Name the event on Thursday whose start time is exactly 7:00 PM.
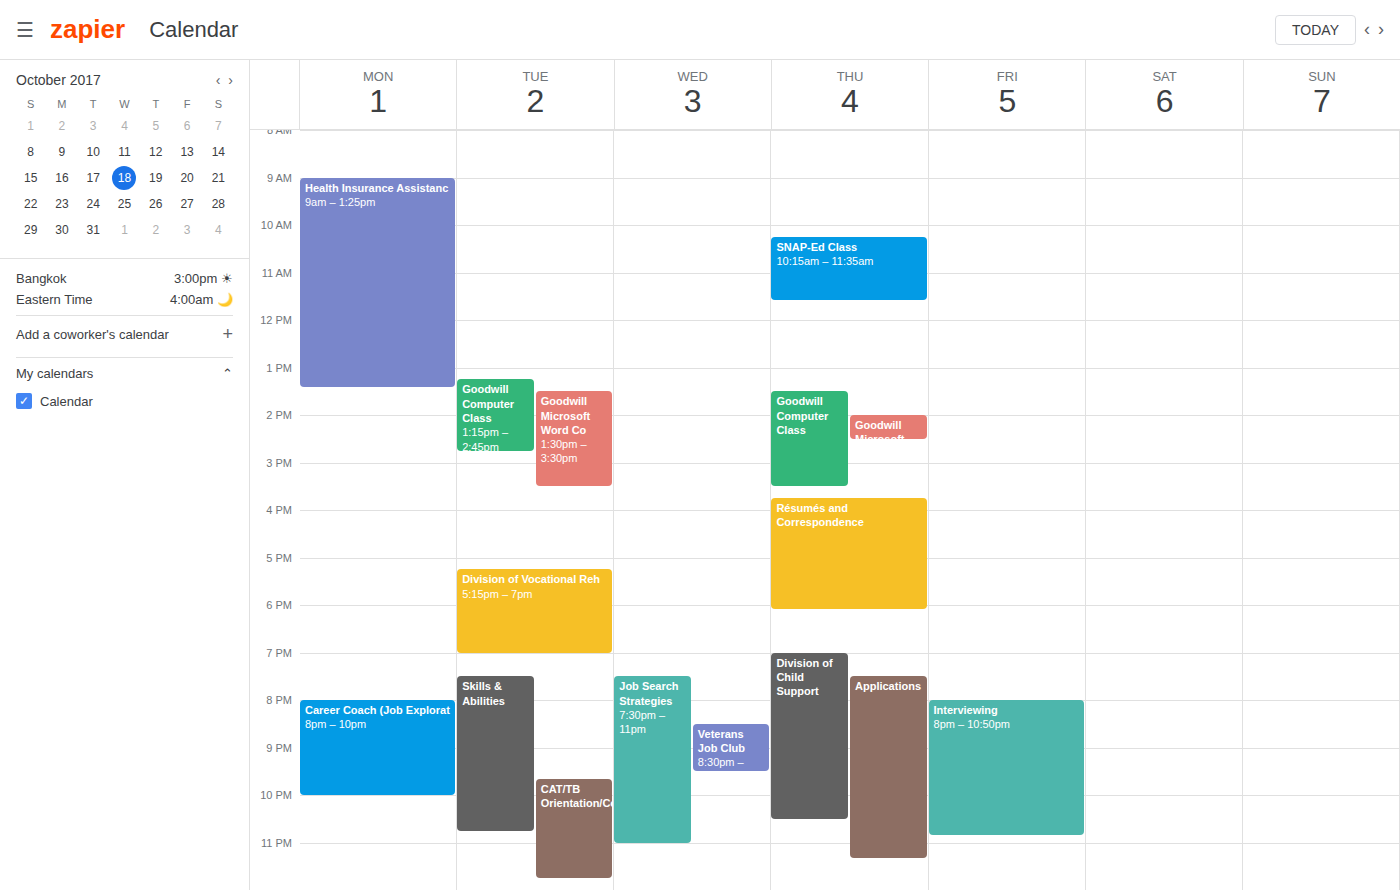
"Division of Child Support"